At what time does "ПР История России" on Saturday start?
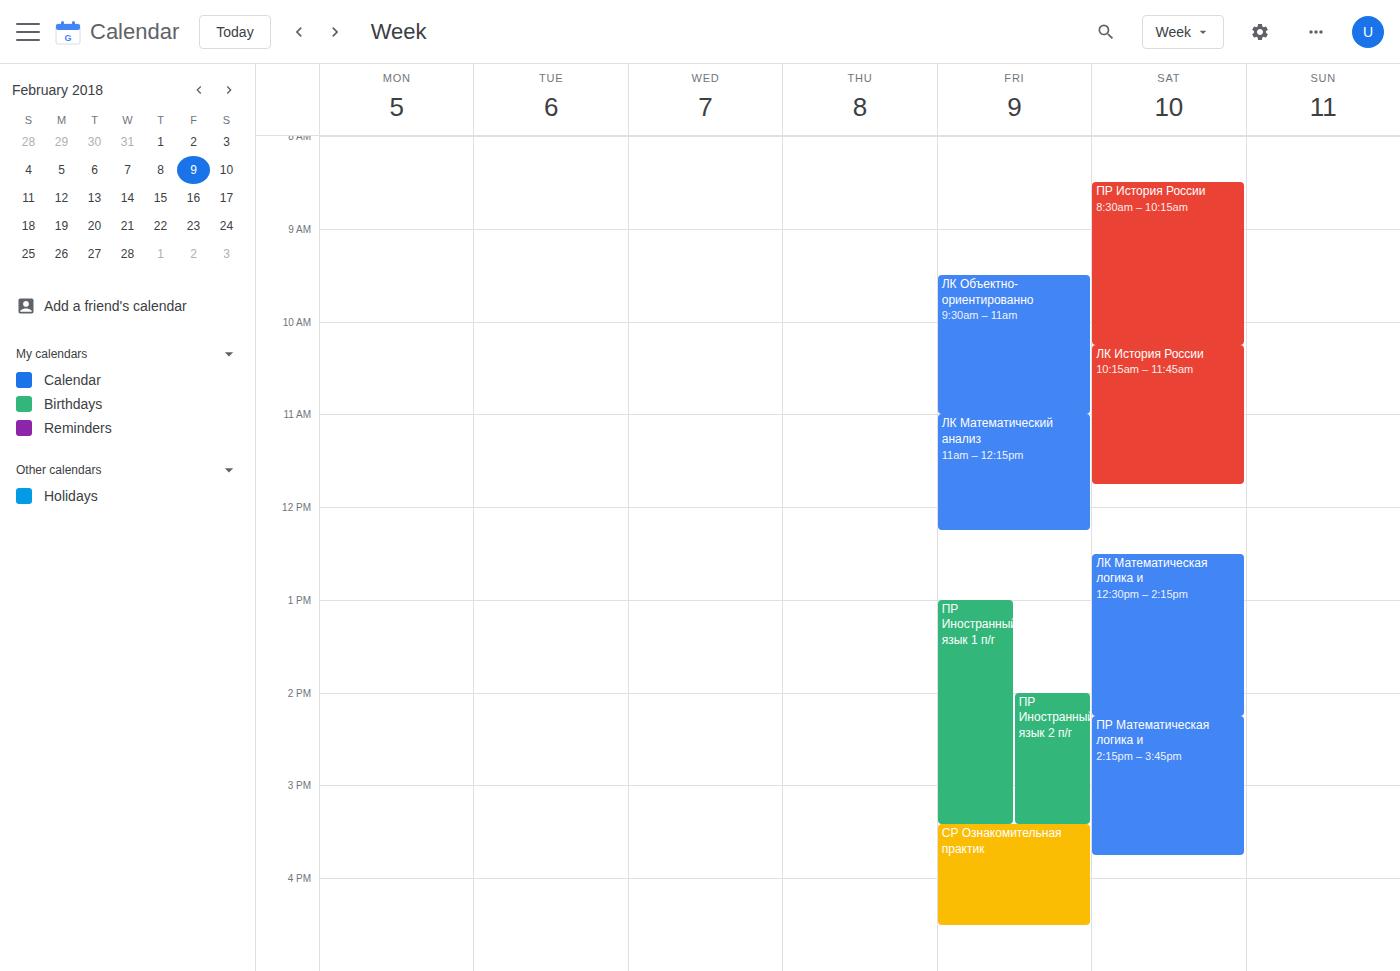
08:30